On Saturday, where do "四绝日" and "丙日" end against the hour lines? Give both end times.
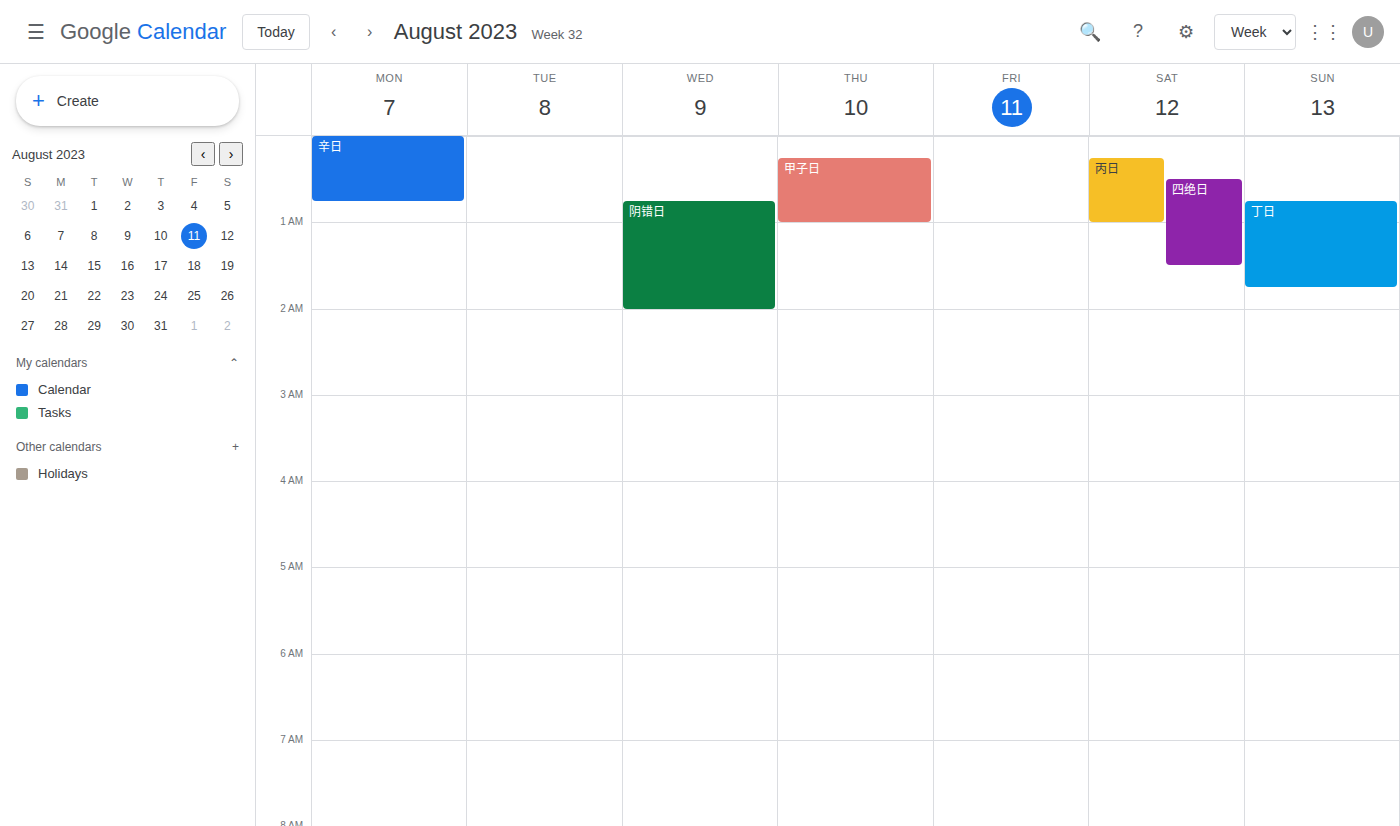
"四绝日": 1:30 AM, halfway between the 1 AM and 2 AM lines. "丙日": 1:00 AM, exactly on the 1 AM line.